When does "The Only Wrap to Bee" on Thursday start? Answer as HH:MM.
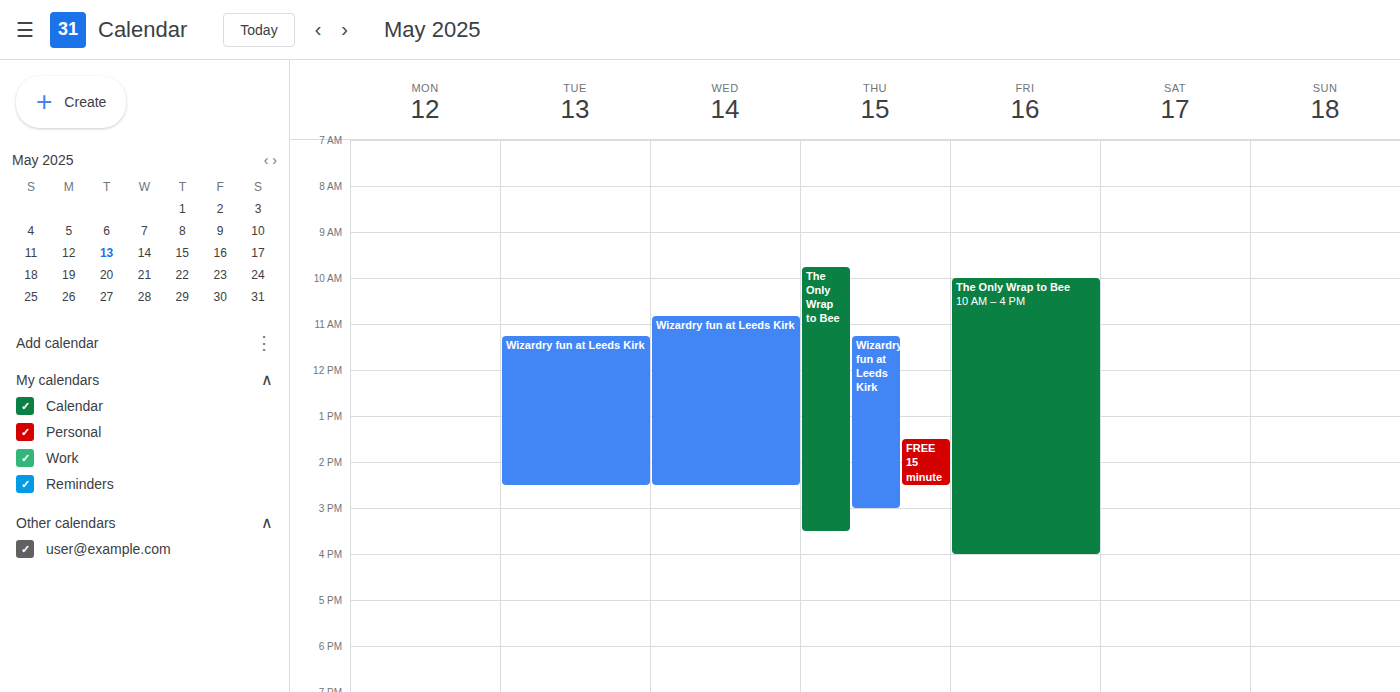
09:45